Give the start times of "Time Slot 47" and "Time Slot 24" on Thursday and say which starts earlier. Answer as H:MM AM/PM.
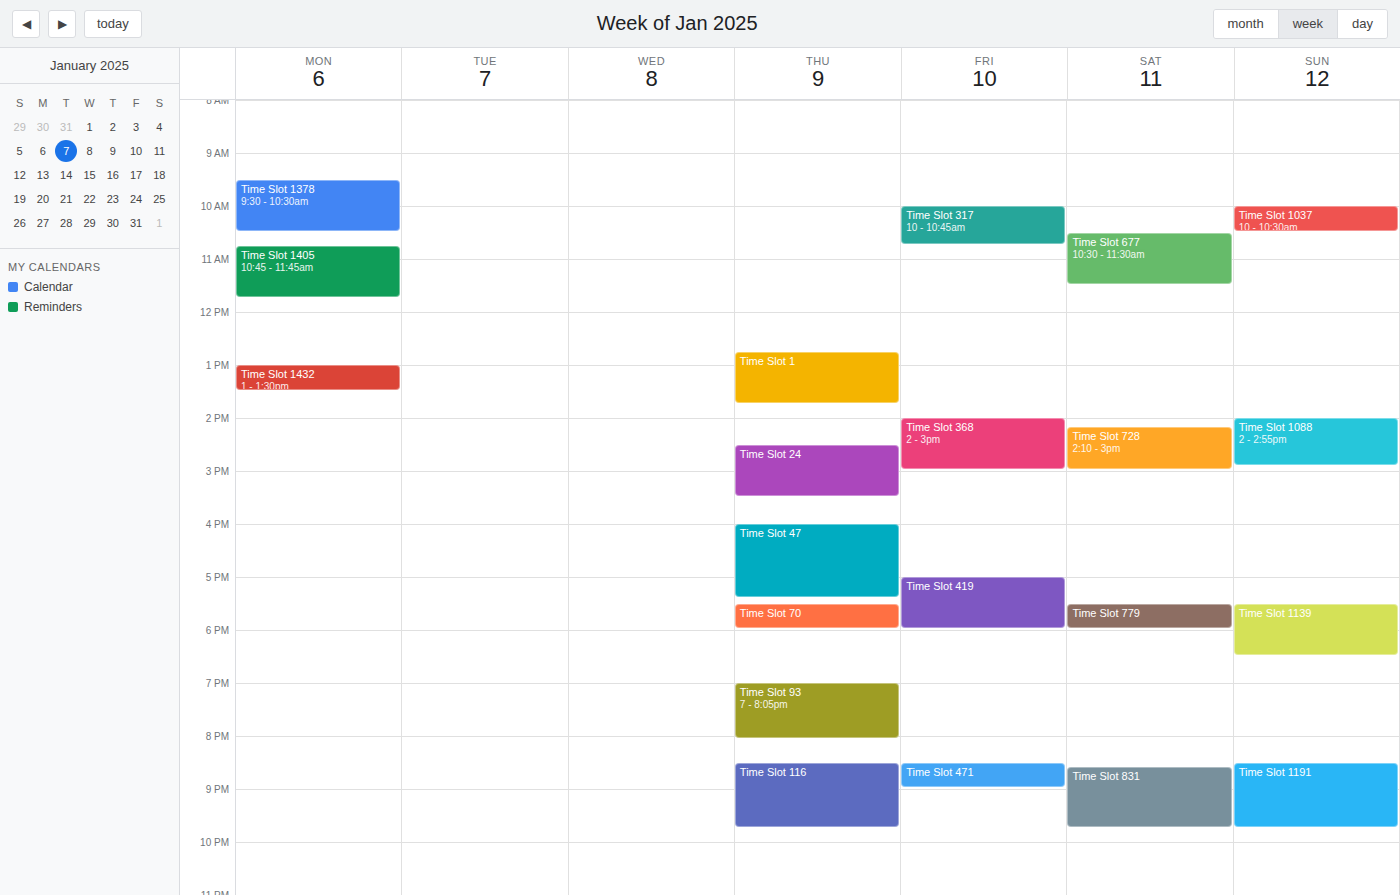
"Time Slot 24" 2:30 PM; "Time Slot 47" 4:00 PM.